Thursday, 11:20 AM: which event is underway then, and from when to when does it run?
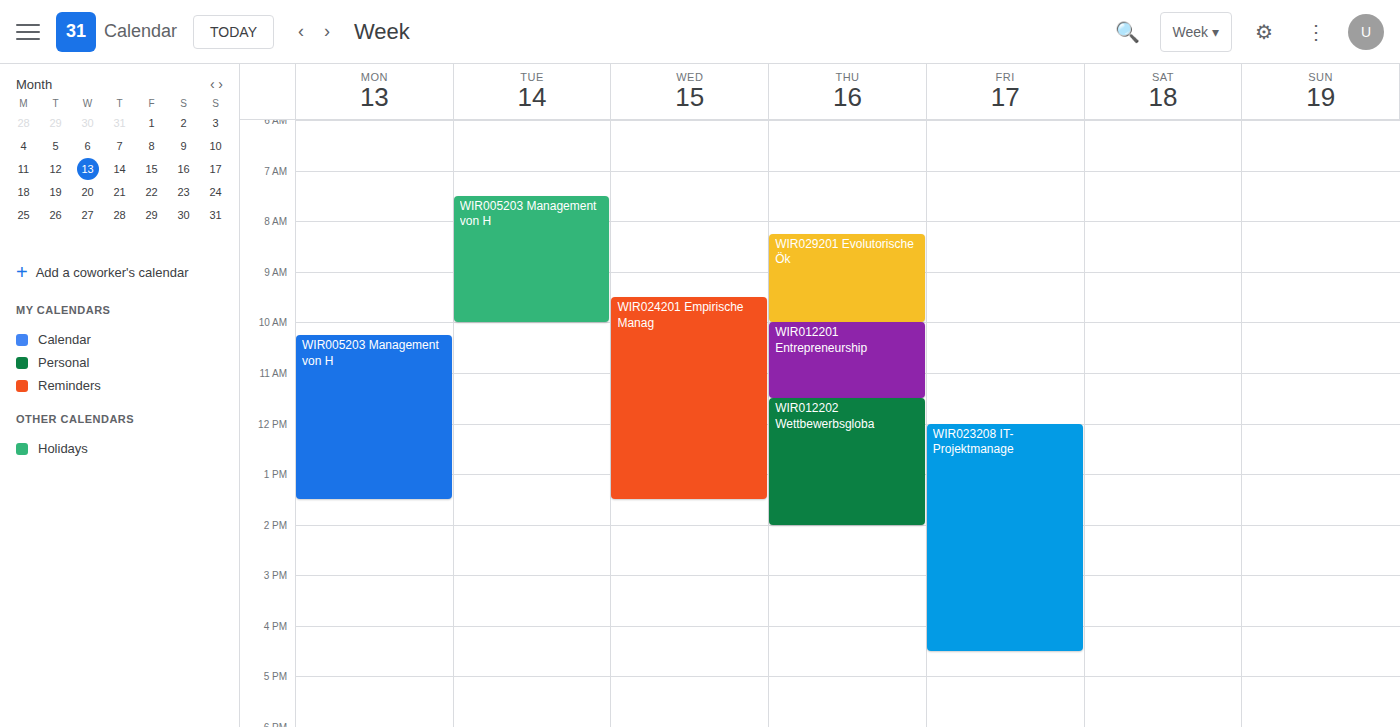
"WIR012201 Entrepreneurship", 10:00 AM to 11:30 AM